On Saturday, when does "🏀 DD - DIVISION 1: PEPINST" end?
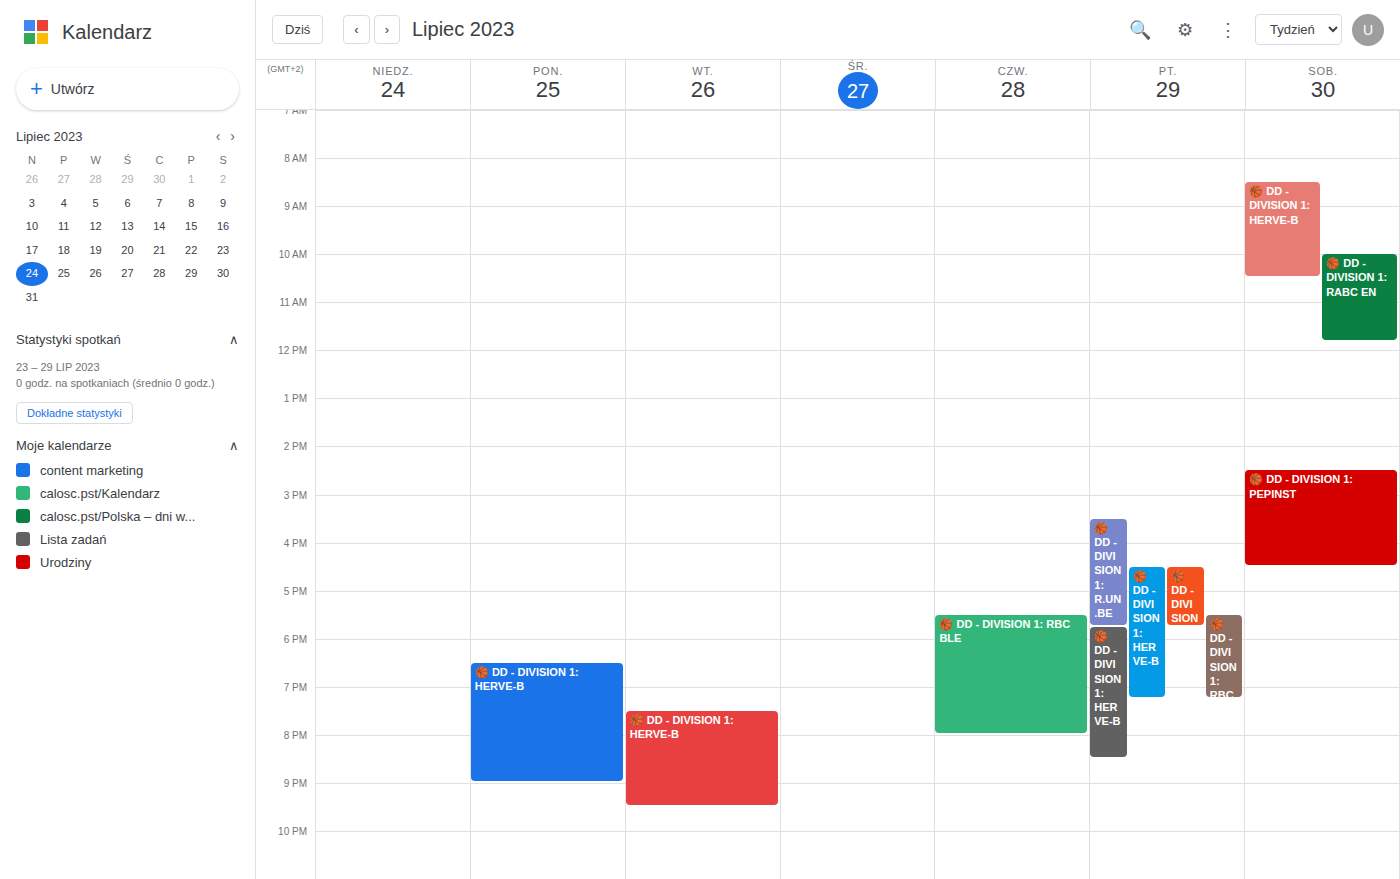
16:30